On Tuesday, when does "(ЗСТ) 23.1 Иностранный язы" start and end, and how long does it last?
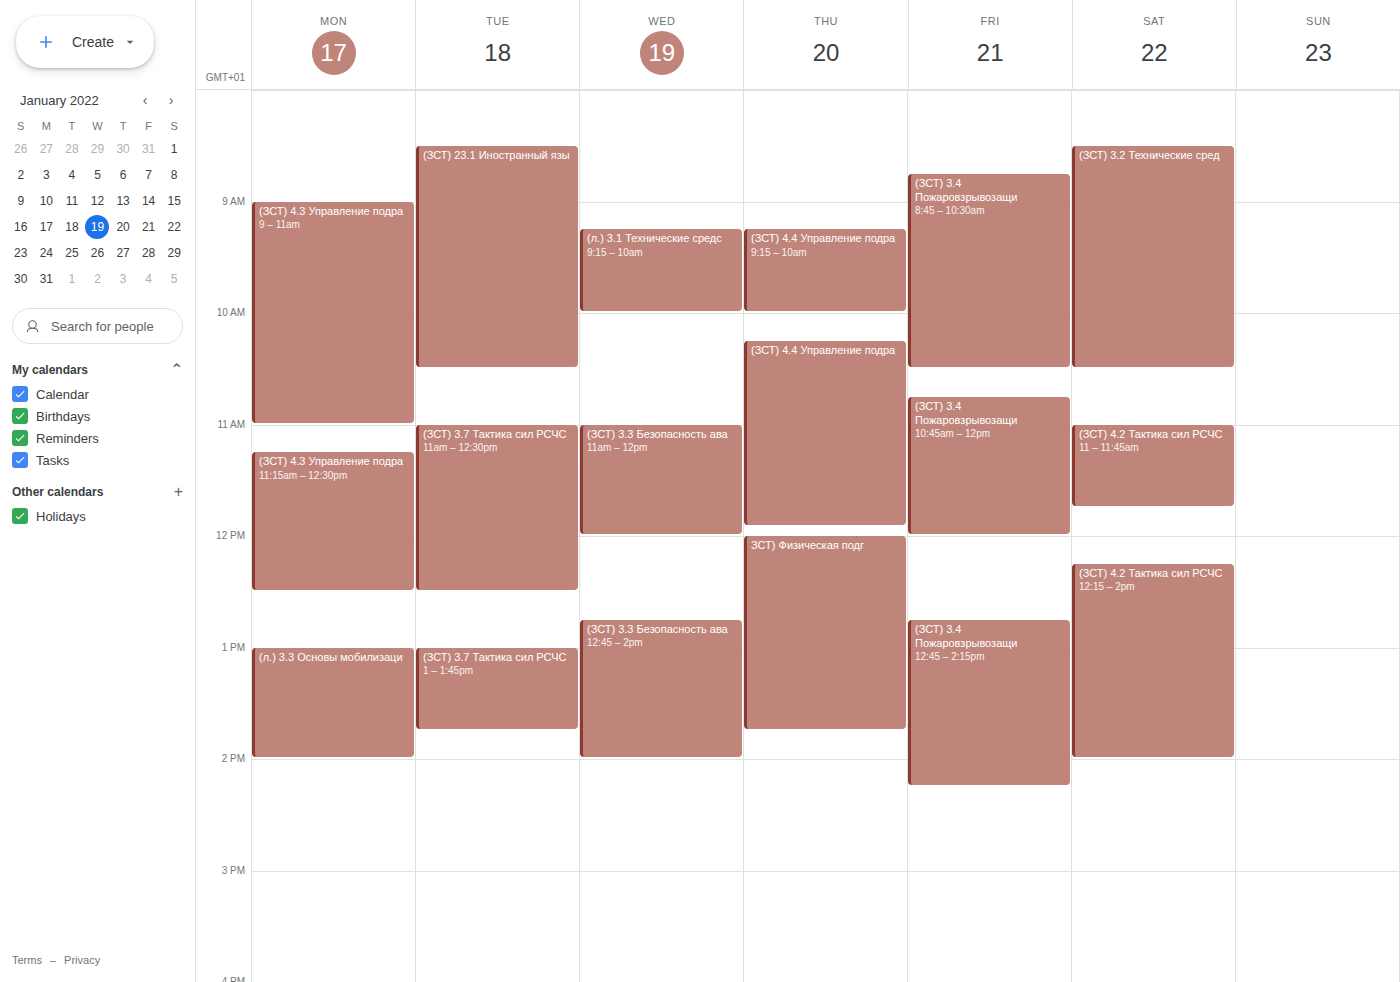
8:30 AM to 10:30 AM, 2 hours